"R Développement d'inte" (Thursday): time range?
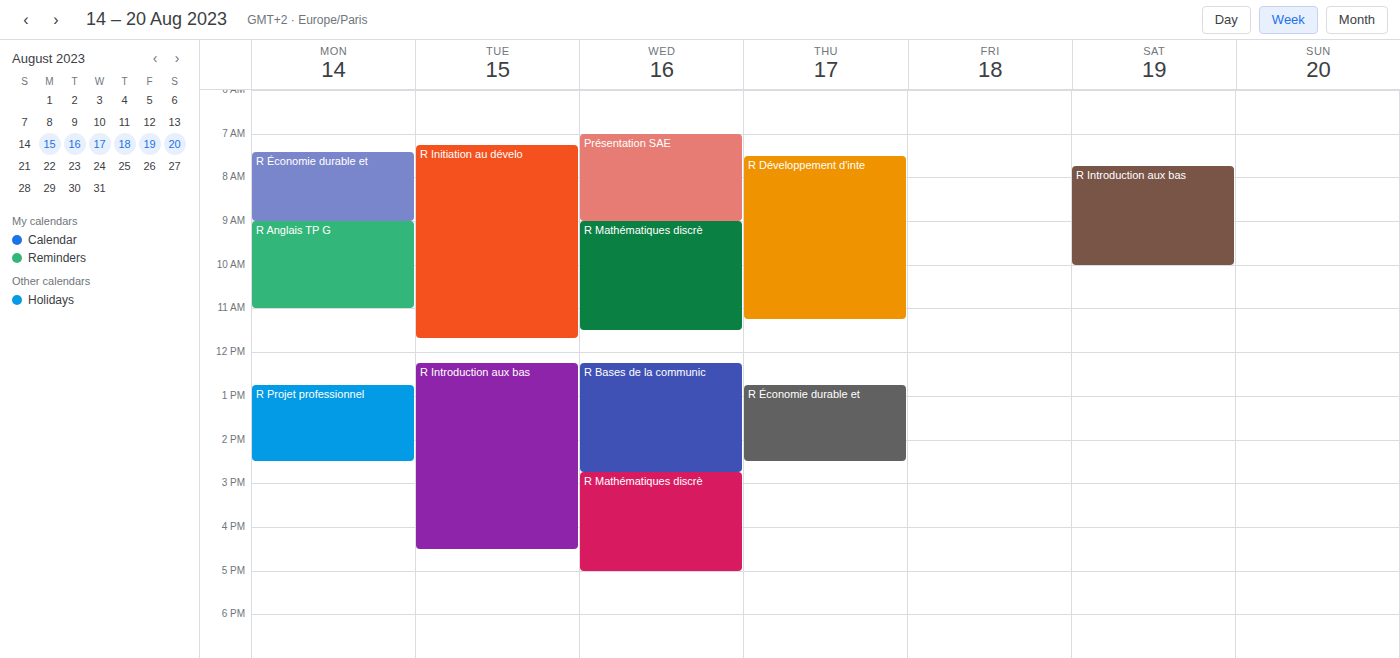
7:30 AM to 11:15 AM